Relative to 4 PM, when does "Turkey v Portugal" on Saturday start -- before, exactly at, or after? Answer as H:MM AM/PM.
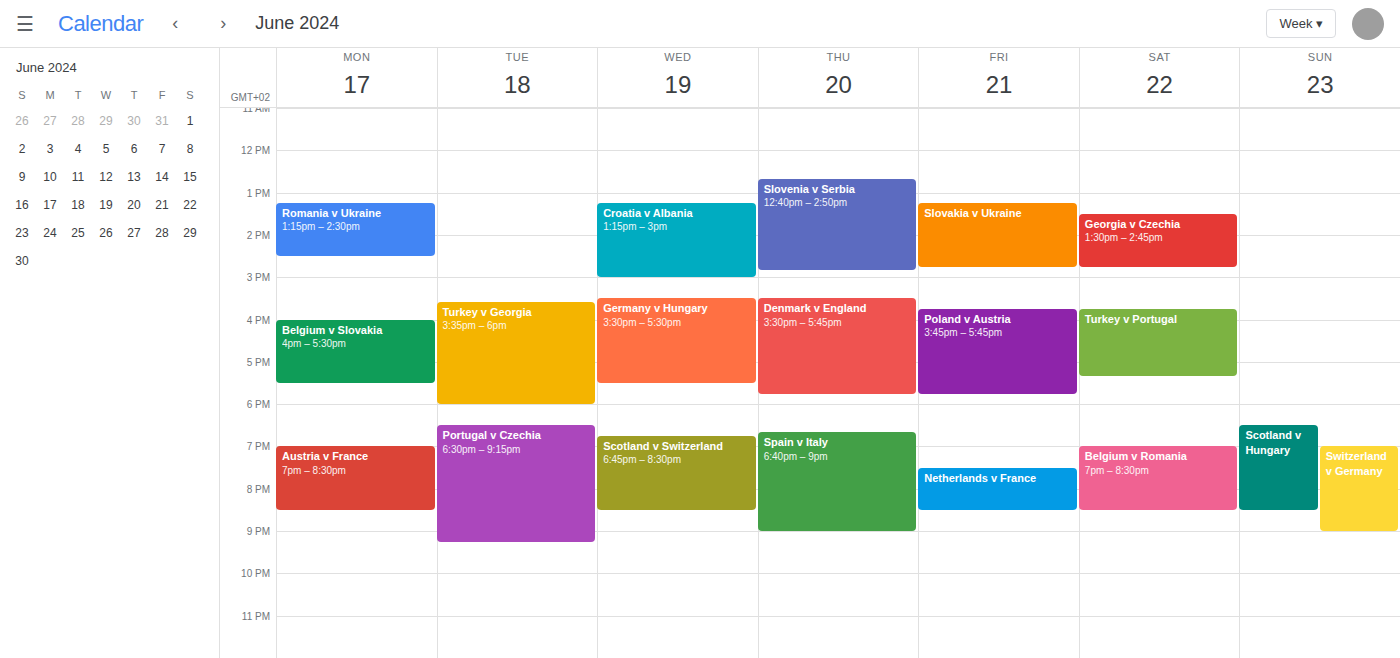
3:45 PM -- before 4 PM, 15 minutes above the 4 PM line.